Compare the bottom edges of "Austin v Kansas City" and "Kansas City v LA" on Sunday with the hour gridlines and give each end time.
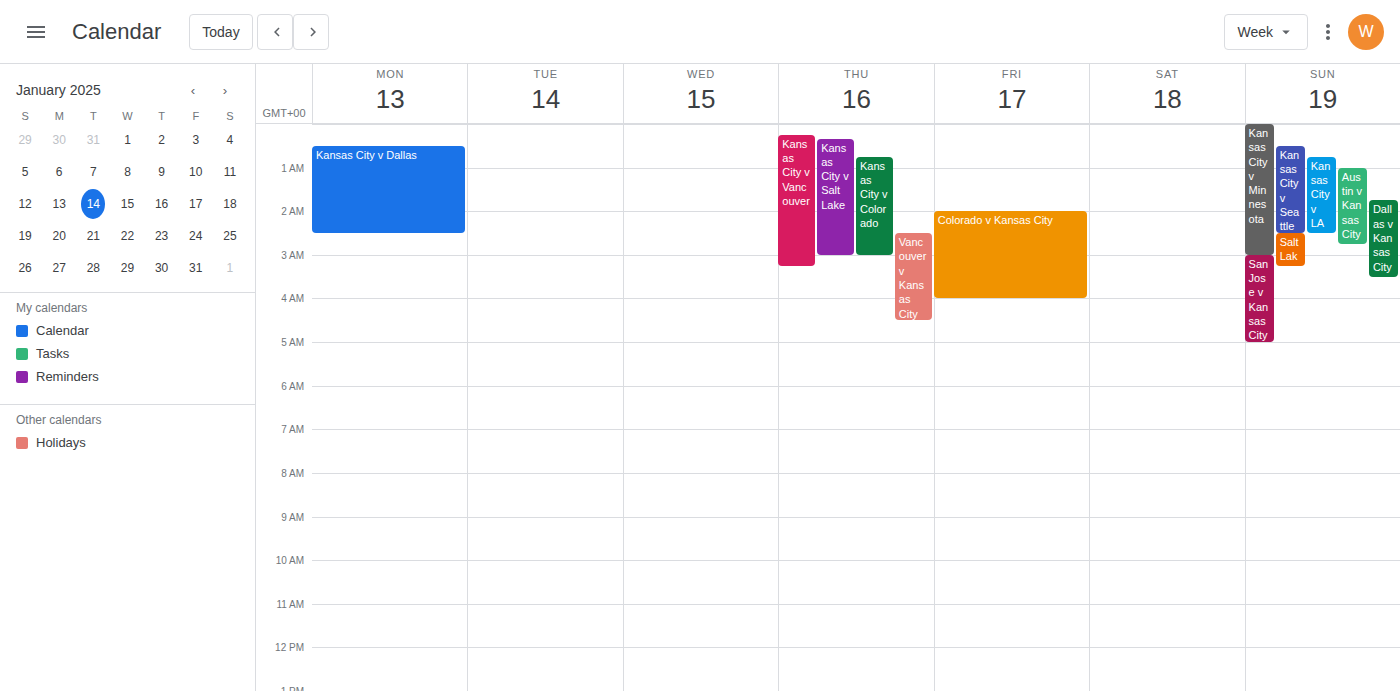
"Austin v Kansas City": 2:45 AM, neither: three quarters of the way from the 2 AM line to the 3 AM line. "Kansas City v LA": 2:30 AM, halfway between the 2 AM and 3 AM lines.